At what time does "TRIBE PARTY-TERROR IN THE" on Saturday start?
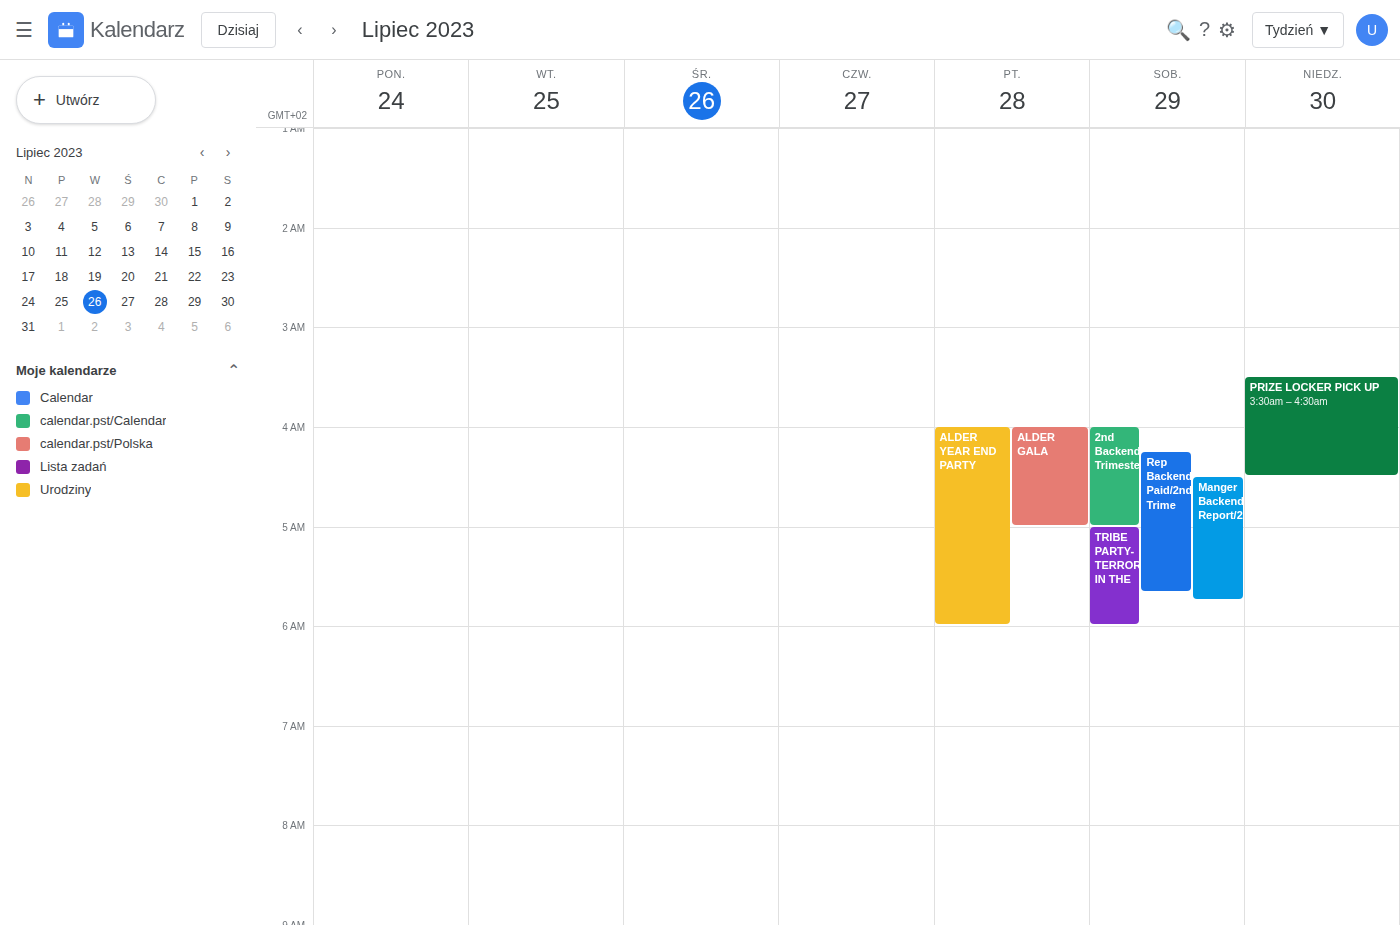
5:00 AM